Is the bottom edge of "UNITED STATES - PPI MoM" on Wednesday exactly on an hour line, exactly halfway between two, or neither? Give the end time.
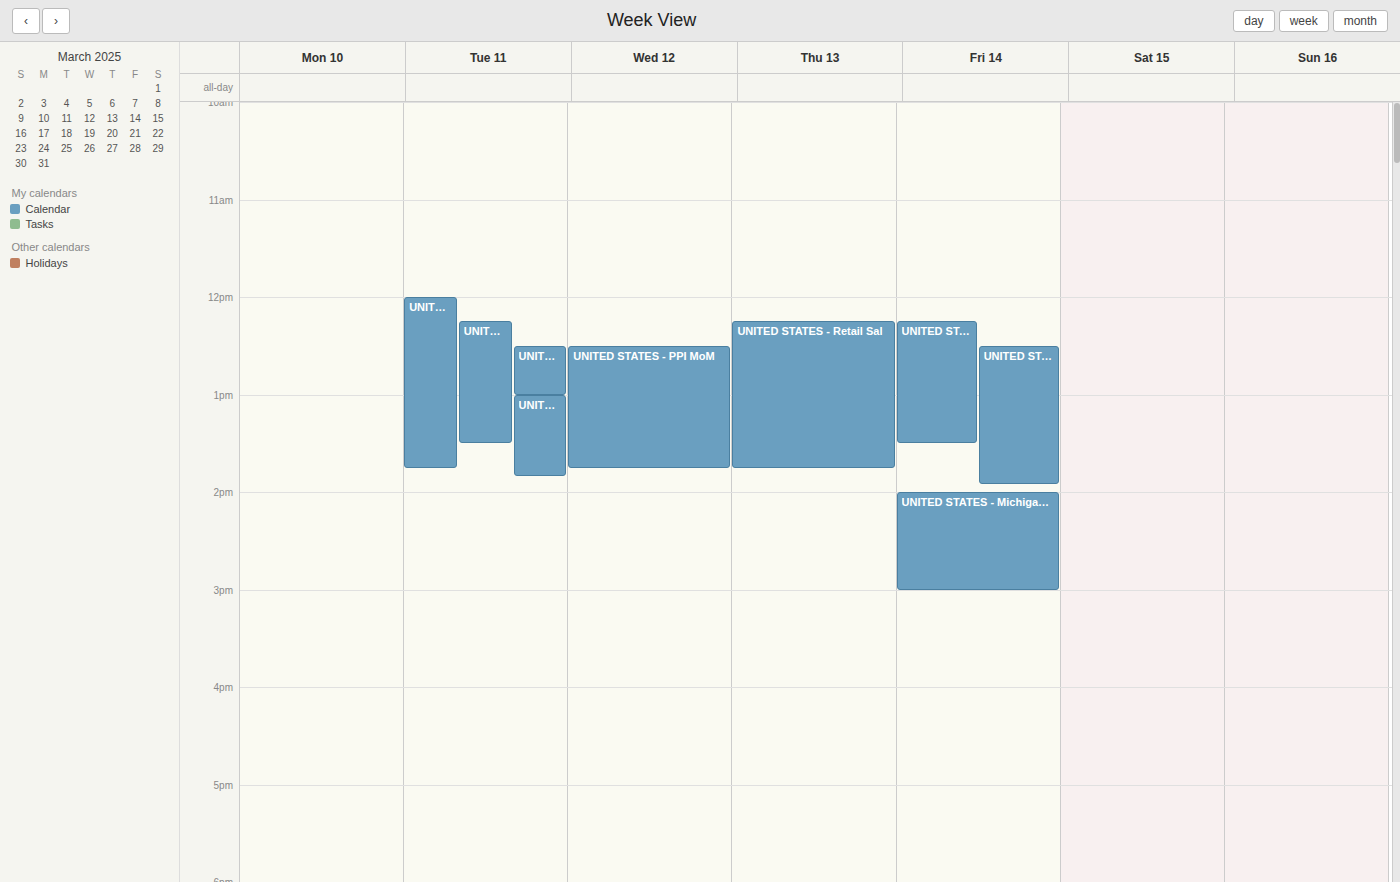
13:45 -- neither: three quarters of the way from the 13:00 line to the 14:00 line.